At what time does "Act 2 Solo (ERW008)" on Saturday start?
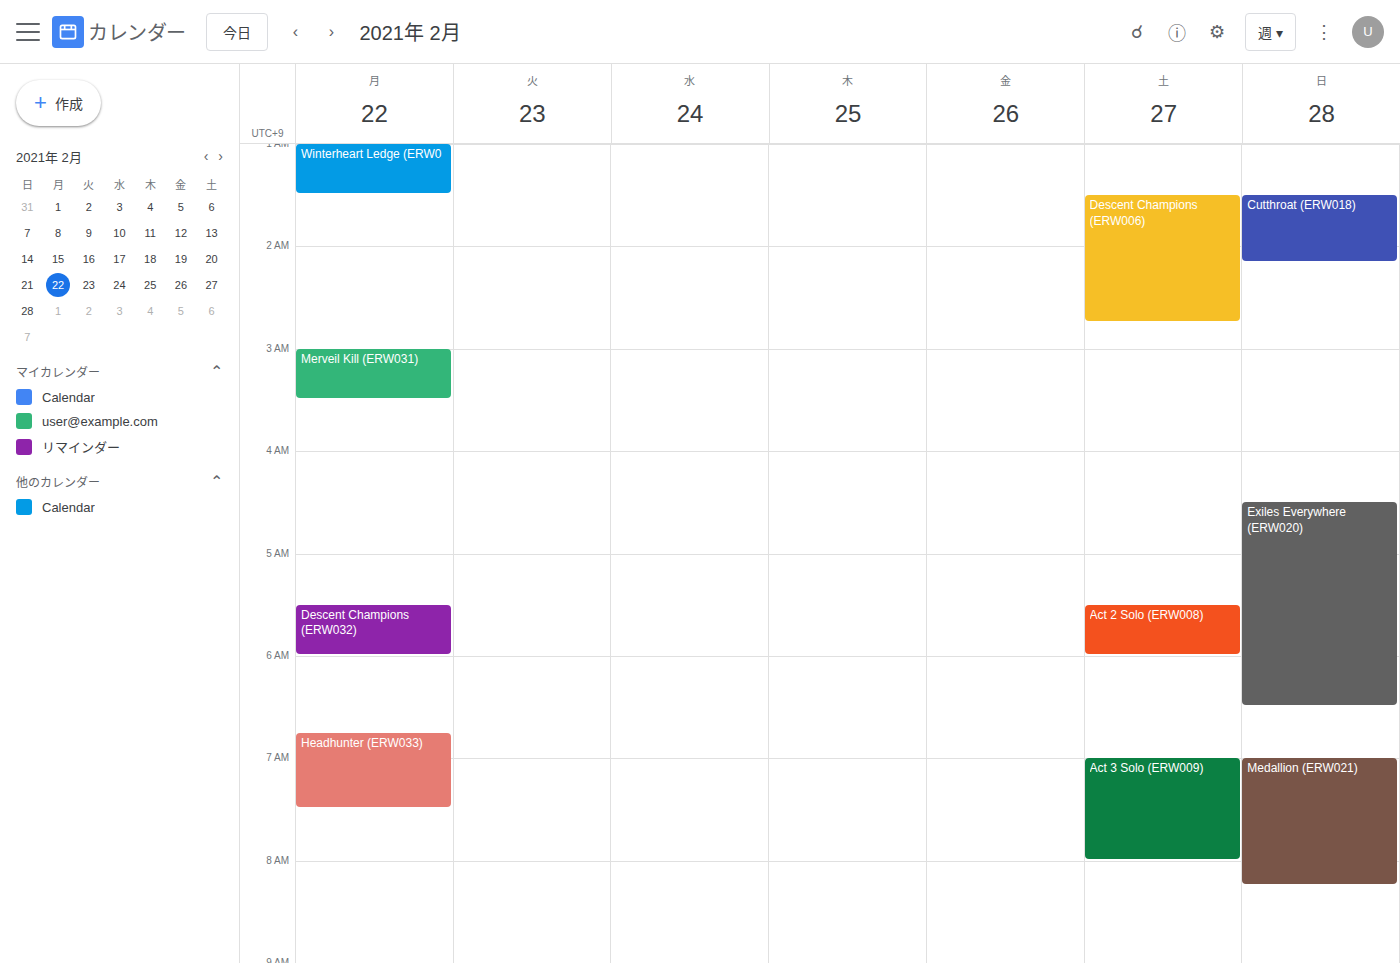
5:30 AM